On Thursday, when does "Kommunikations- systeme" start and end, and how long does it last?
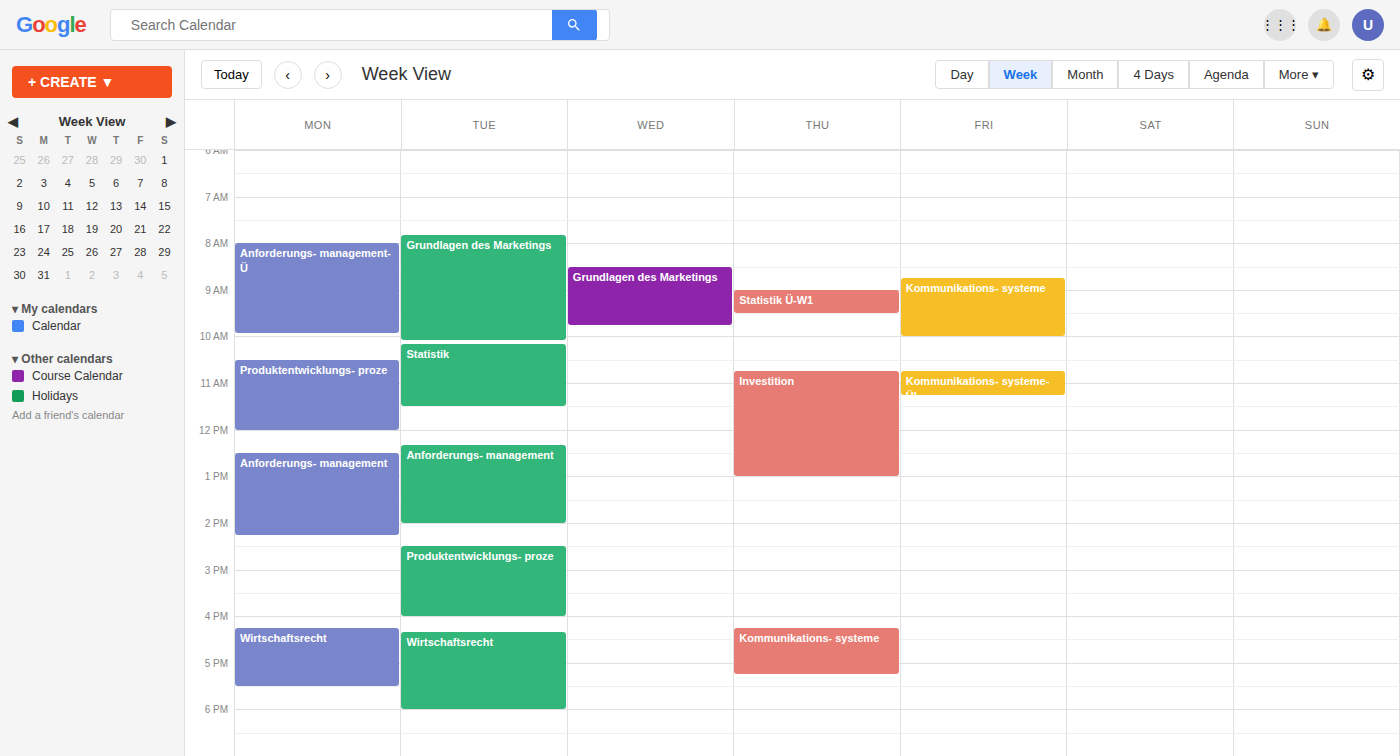
4:15 PM to 5:15 PM, 1 hour